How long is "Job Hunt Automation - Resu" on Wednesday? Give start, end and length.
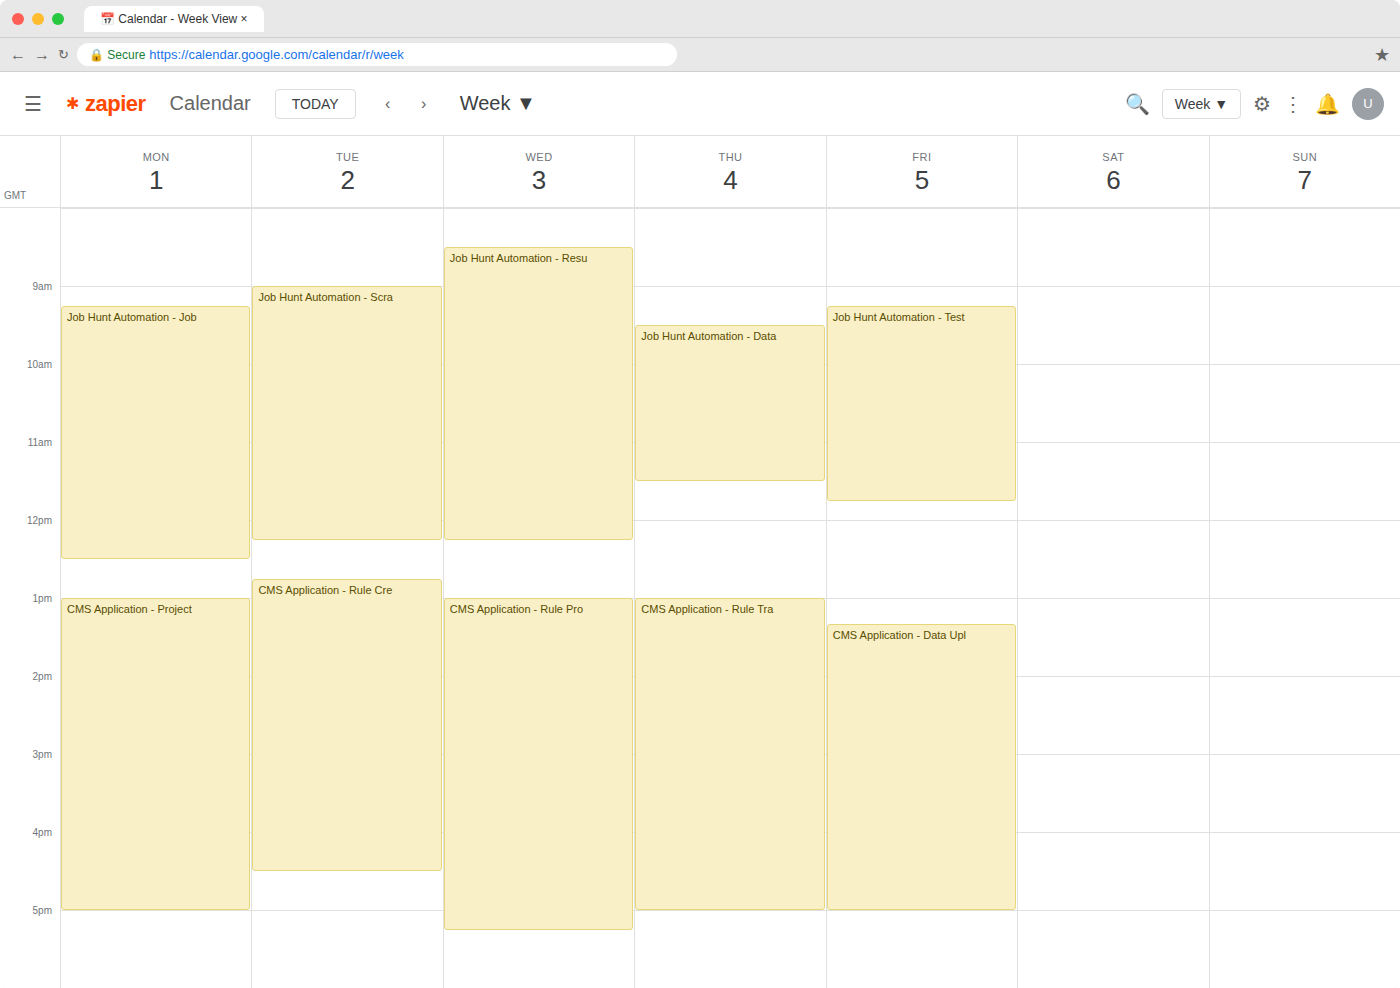
8:30 AM to 12:15 PM, 3 hours 45 minutes